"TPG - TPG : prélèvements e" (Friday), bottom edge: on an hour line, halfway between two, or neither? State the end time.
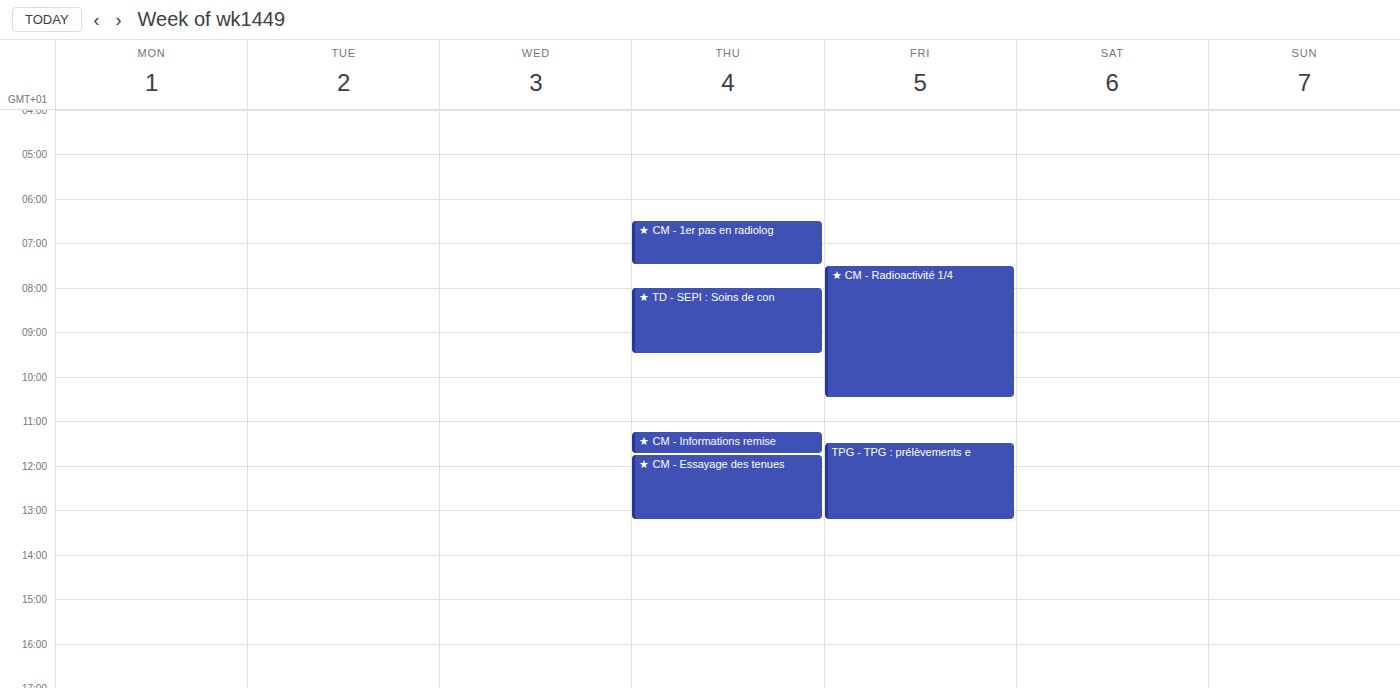
1:15 PM -- neither: a quarter of the way from the 1 PM line to the 2 PM line.